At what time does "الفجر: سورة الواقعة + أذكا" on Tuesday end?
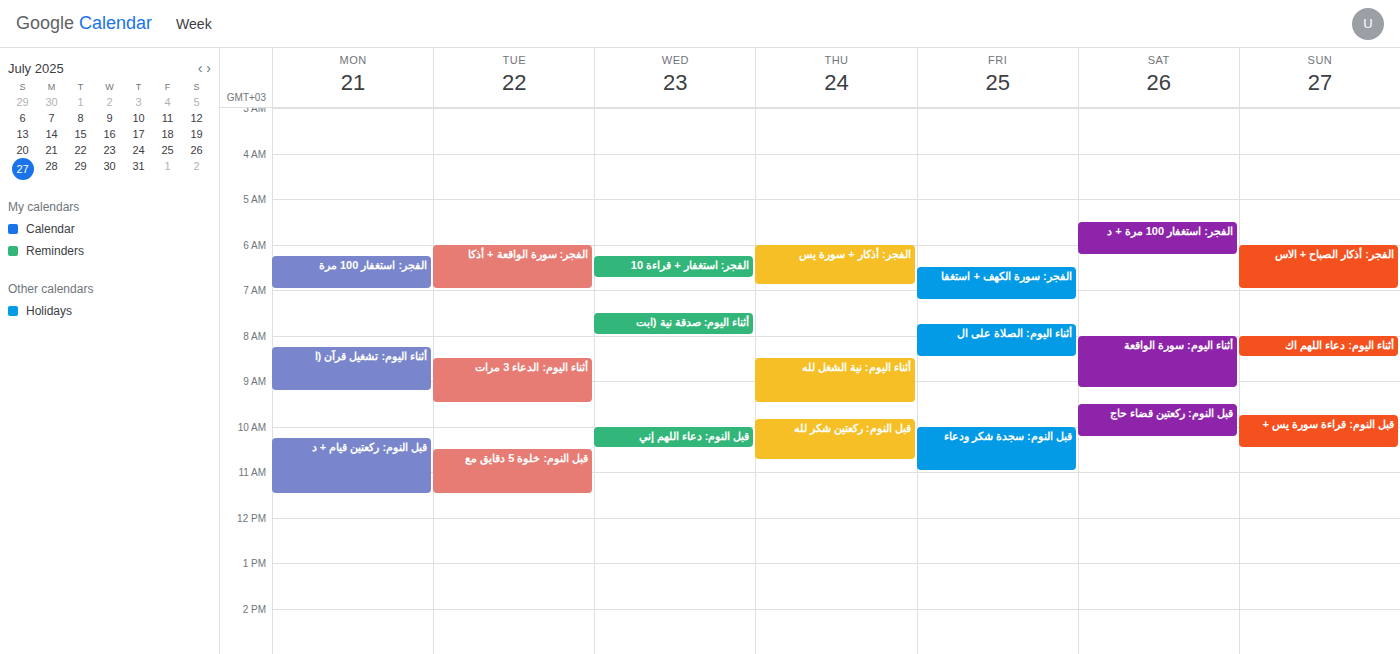
7:00 AM